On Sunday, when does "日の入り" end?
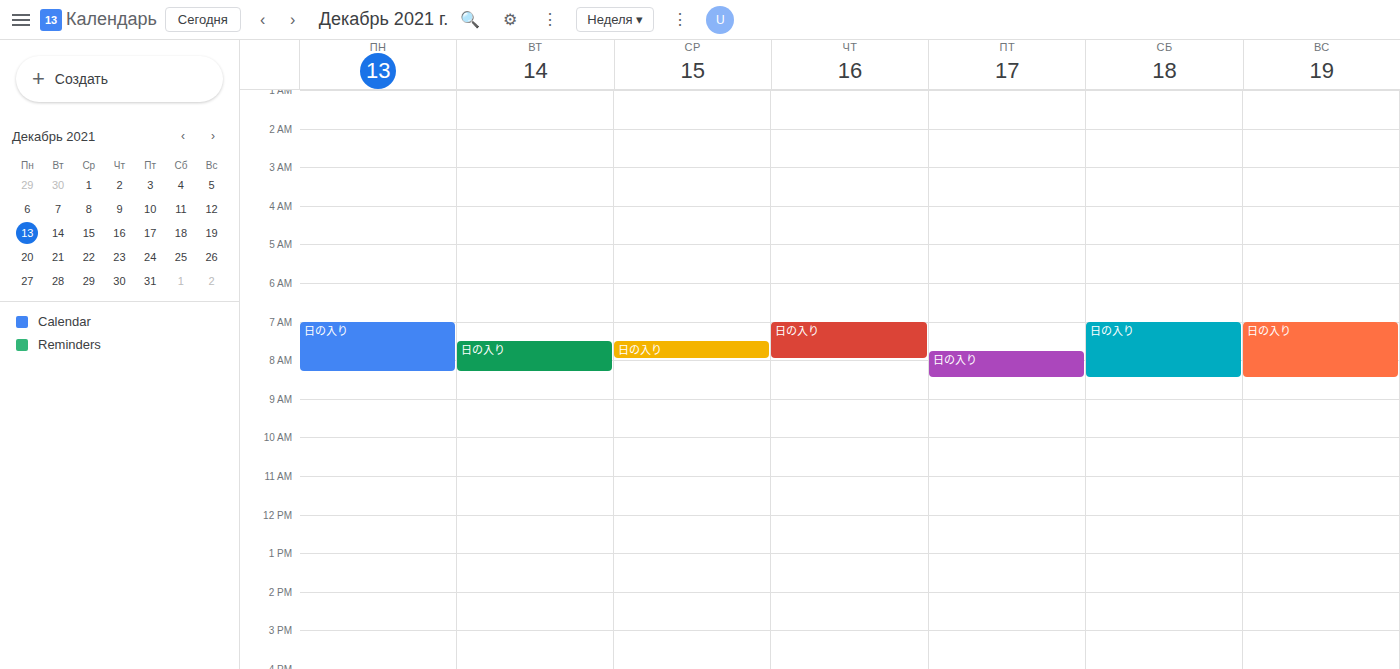
8:30 AM